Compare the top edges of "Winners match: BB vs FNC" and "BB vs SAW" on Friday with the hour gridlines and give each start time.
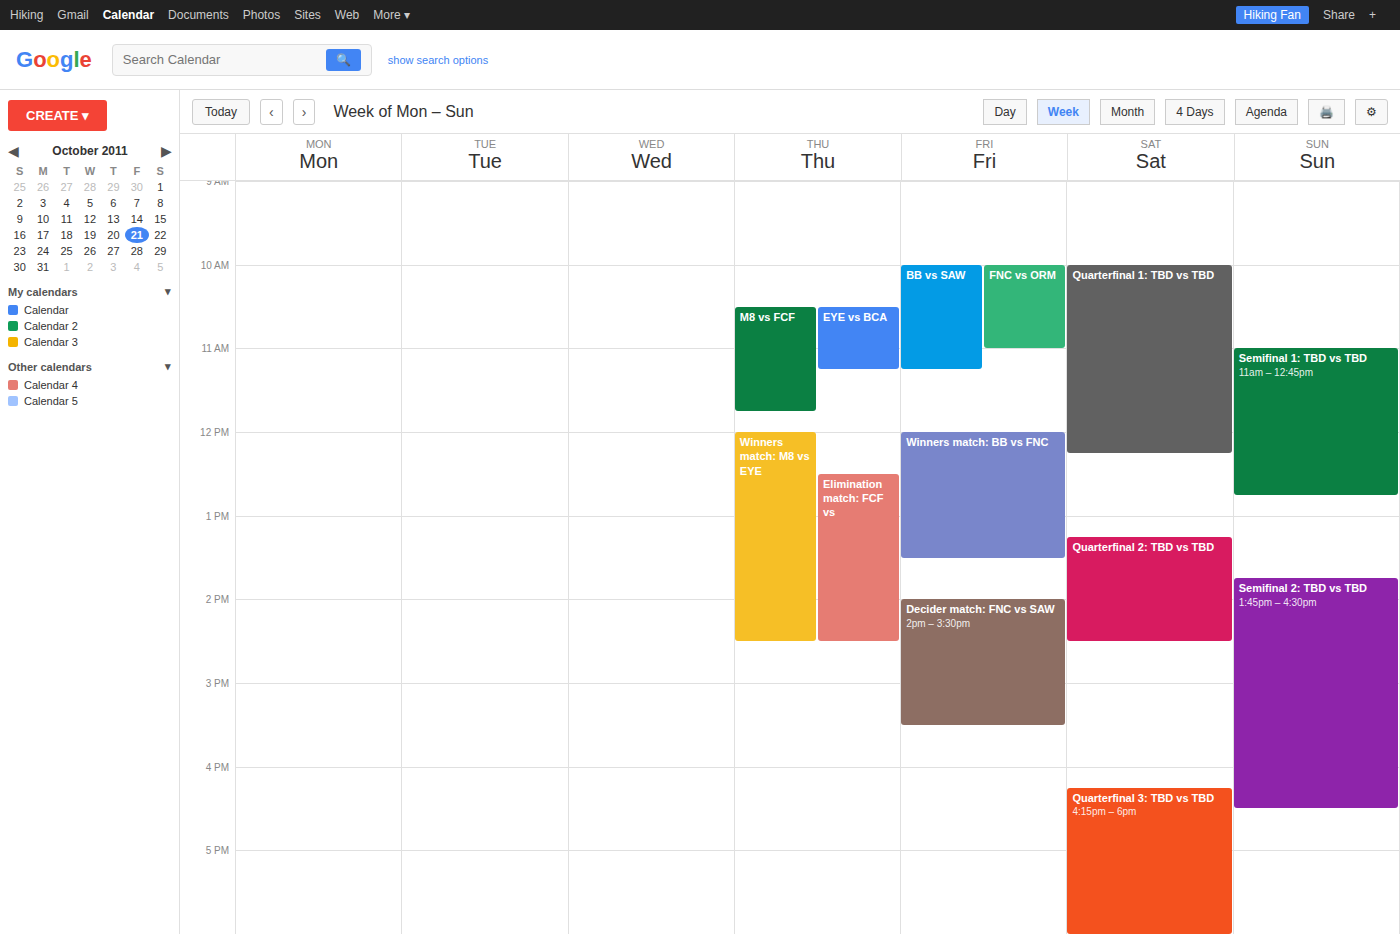
"Winners match: BB vs FNC": 12:00 PM, exactly on the 12 PM line. "BB vs SAW": 10:00 AM, exactly on the 10 AM line.